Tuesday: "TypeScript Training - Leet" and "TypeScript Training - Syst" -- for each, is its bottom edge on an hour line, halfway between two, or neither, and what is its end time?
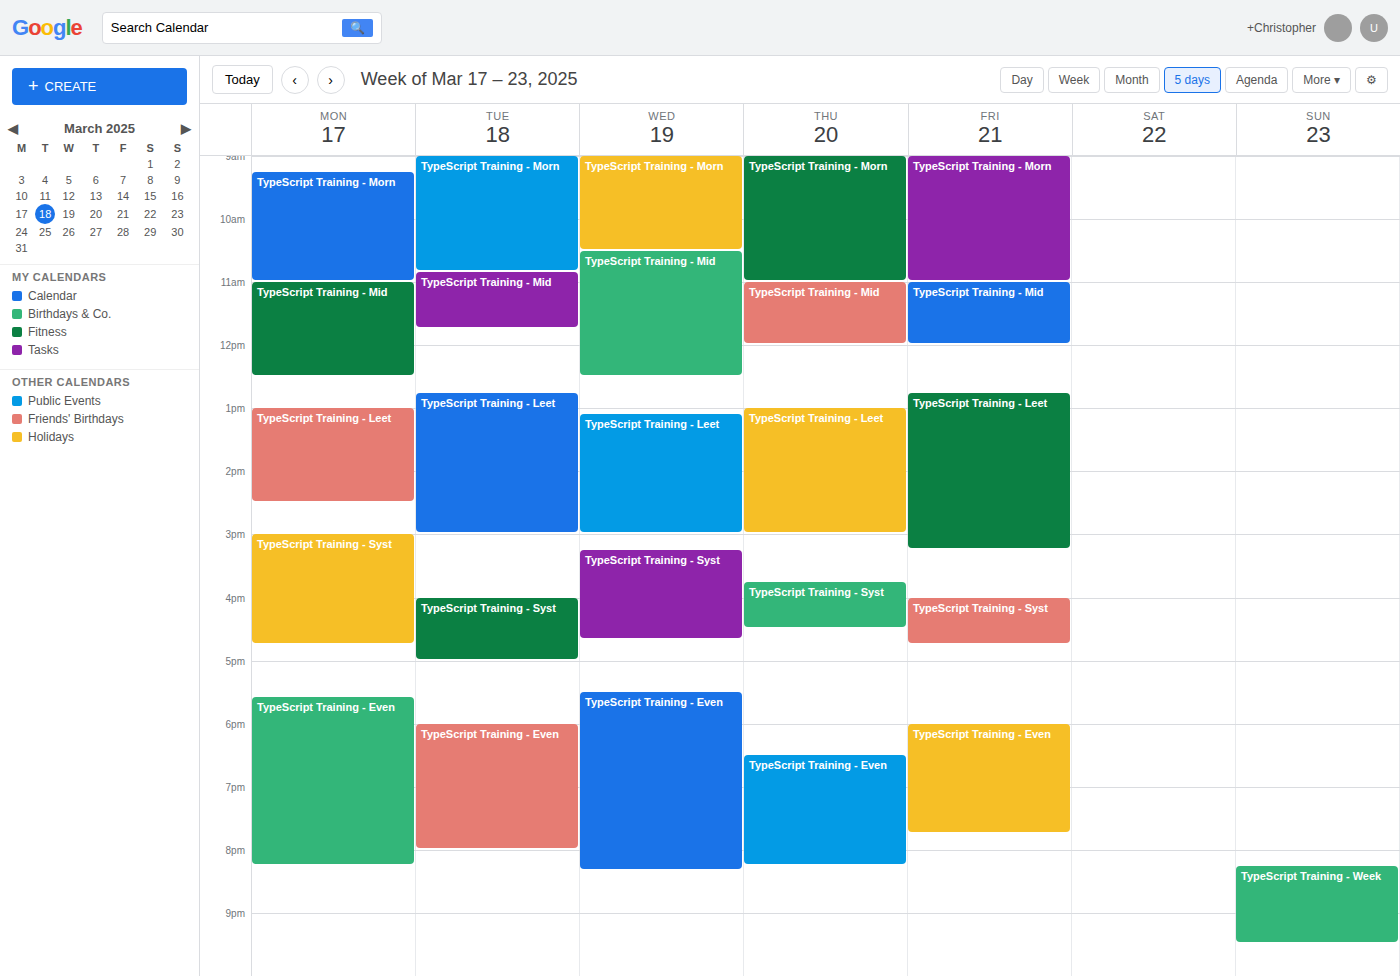
"TypeScript Training - Leet": 3:00 PM, exactly on the 3 PM line. "TypeScript Training - Syst": 5:00 PM, exactly on the 5 PM line.